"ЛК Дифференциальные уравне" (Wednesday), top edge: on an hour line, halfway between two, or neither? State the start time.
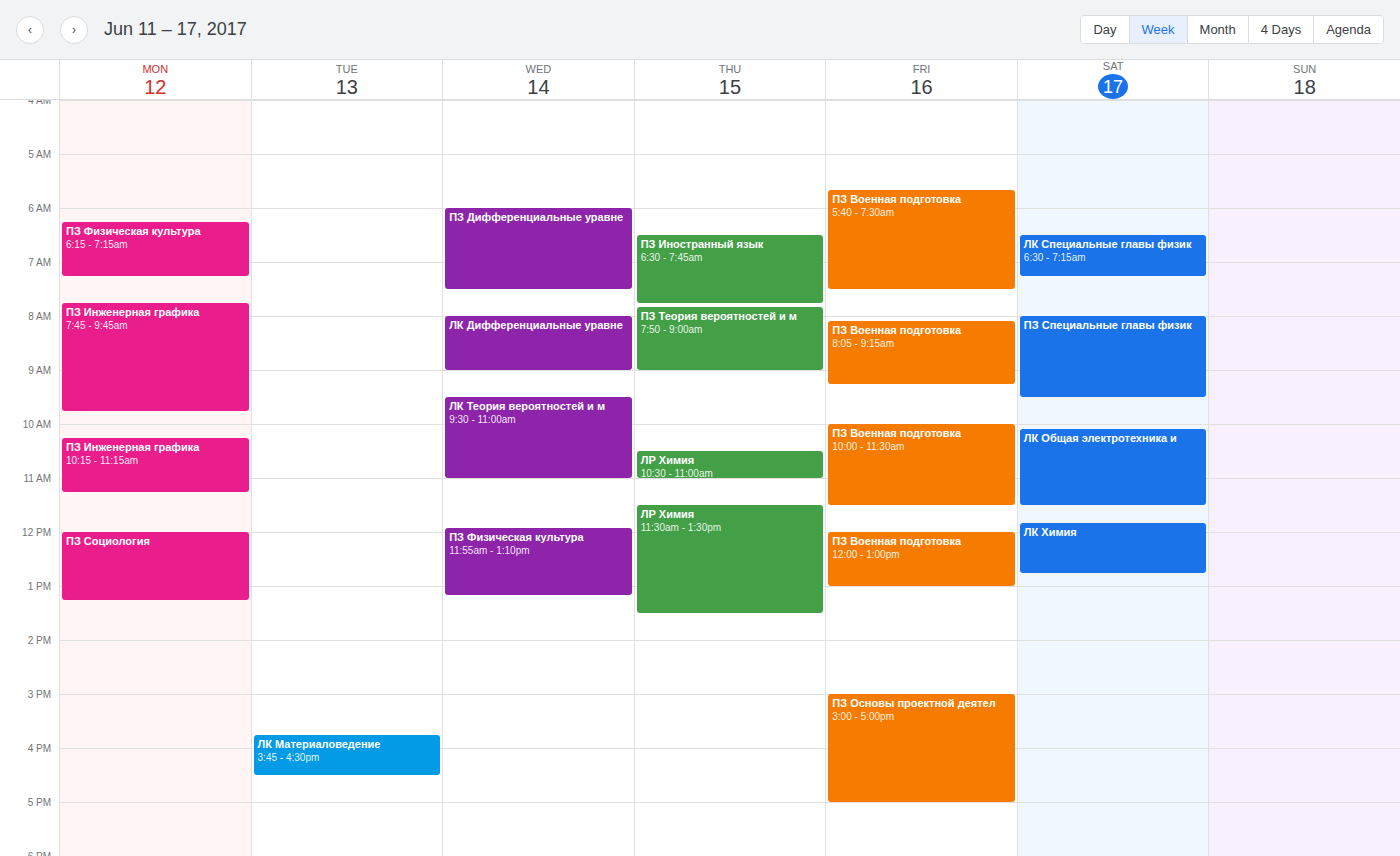
08:00 -- exactly on the 08:00 line.